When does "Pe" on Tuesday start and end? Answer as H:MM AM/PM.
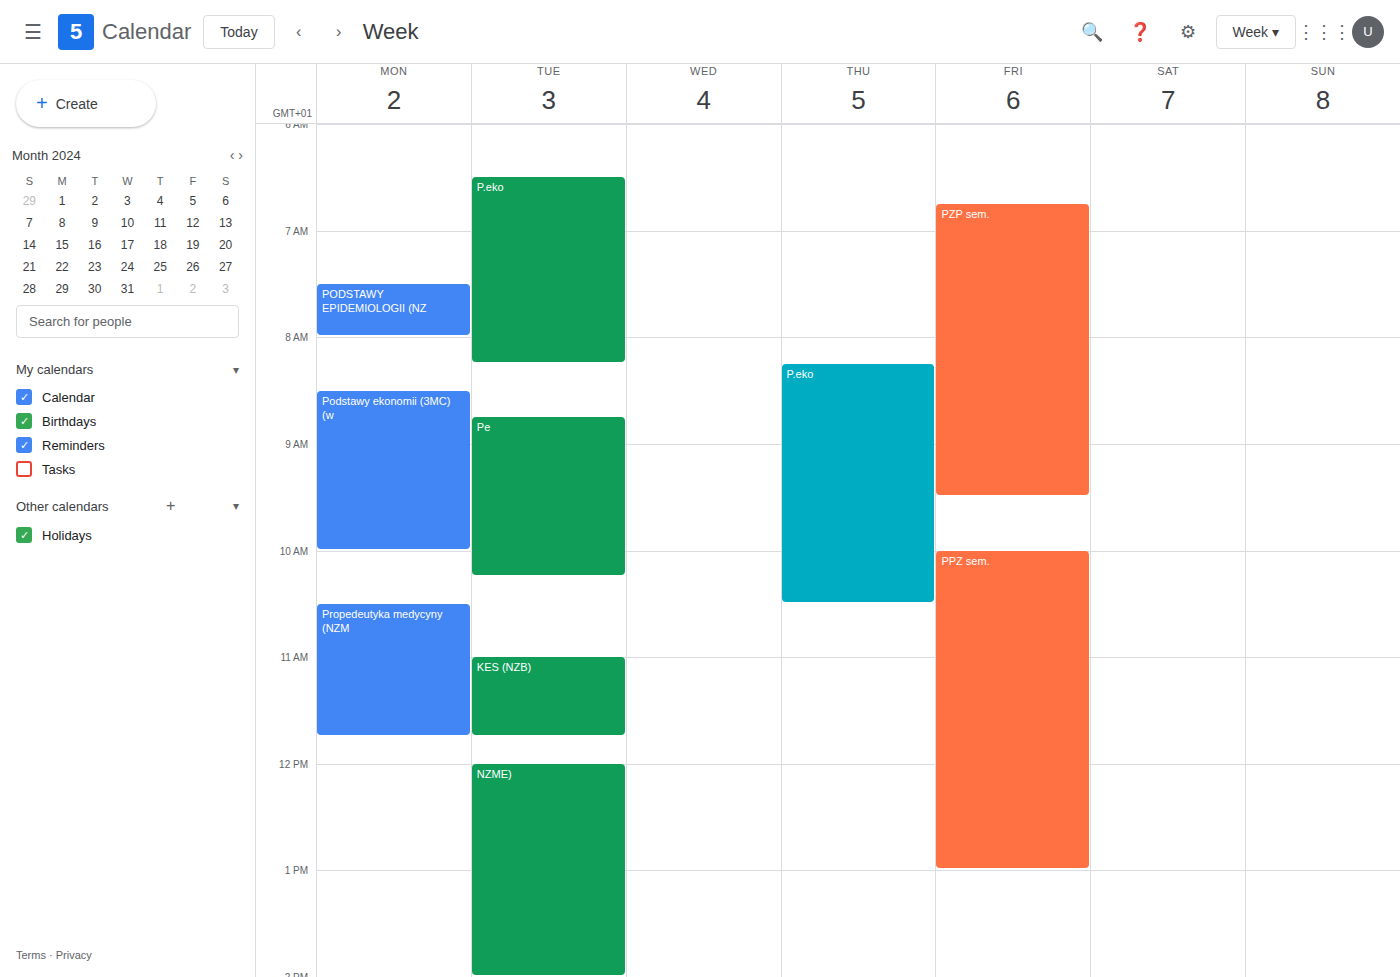
8:45 AM to 10:15 AM